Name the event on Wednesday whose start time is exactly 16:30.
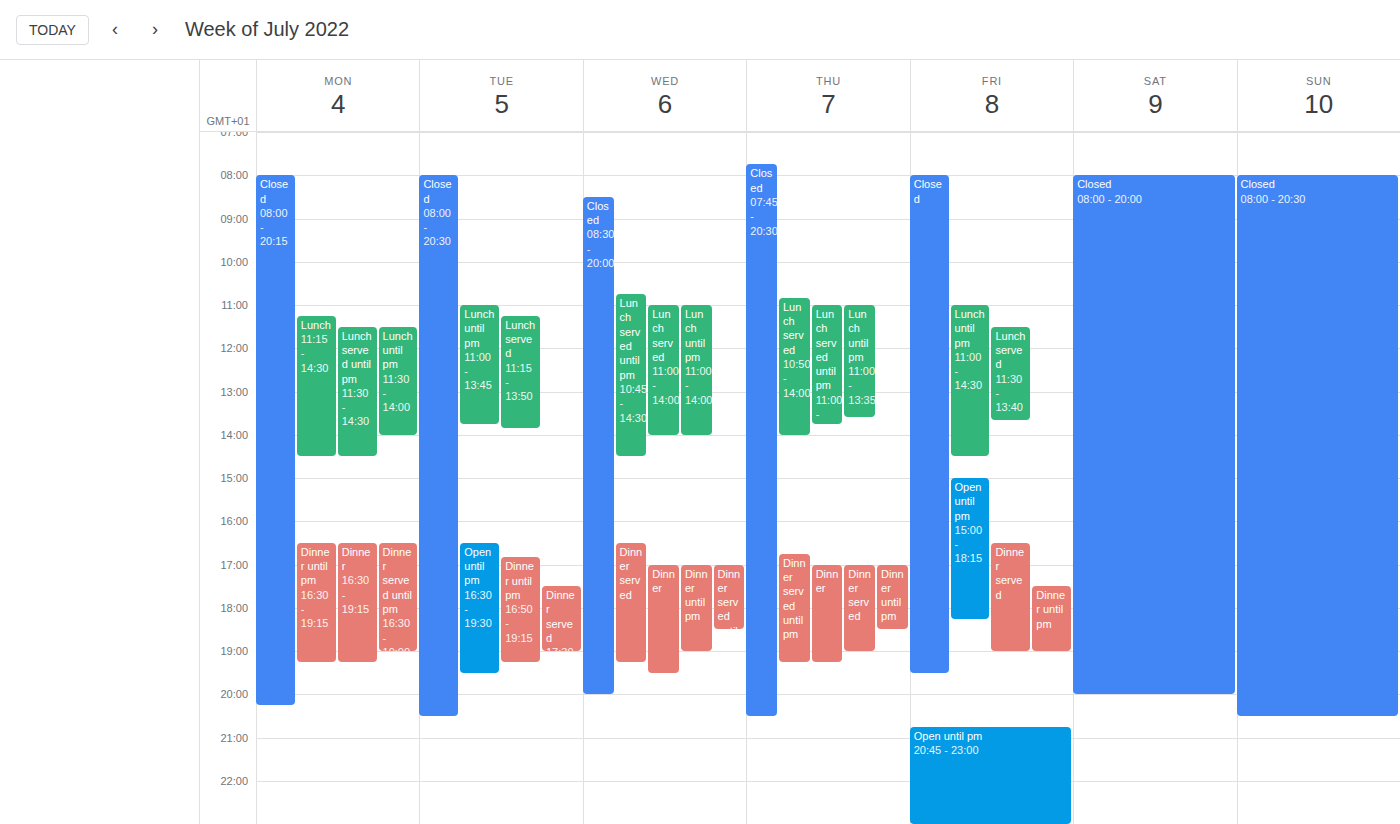
"Dinner served"